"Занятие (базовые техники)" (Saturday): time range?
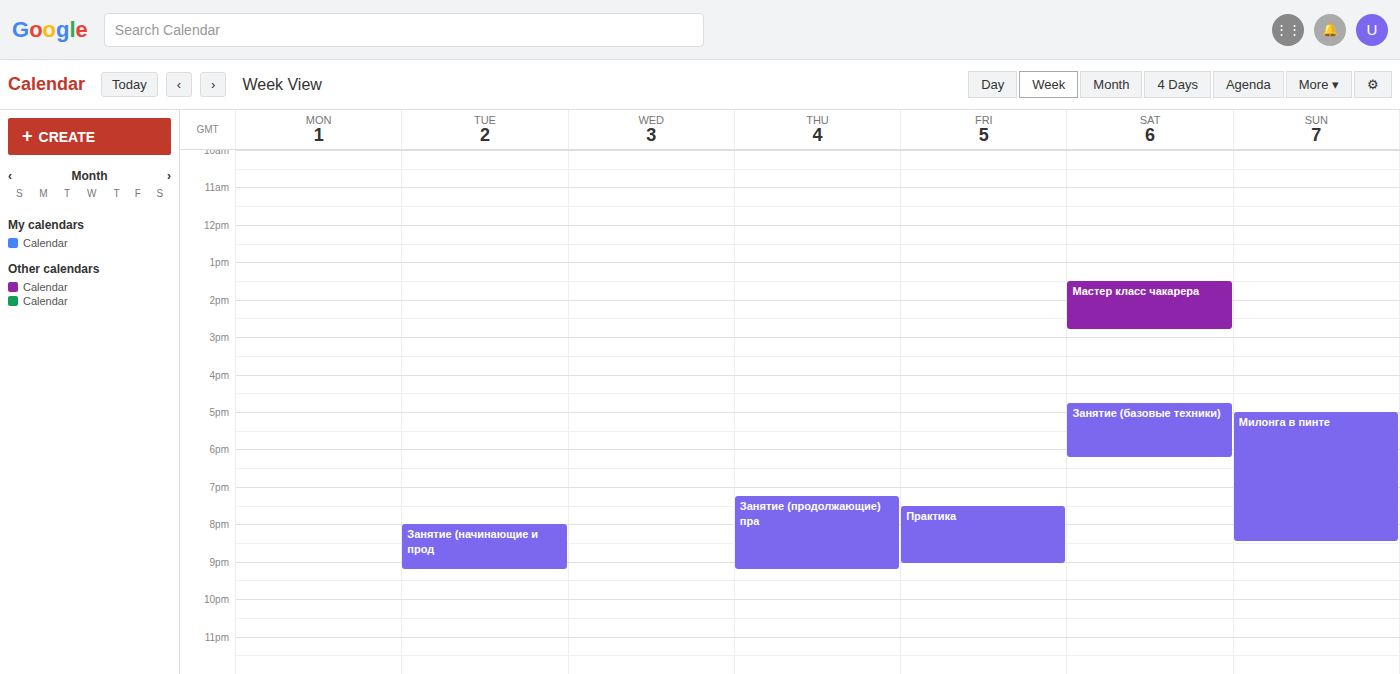
4:45 PM to 6:15 PM